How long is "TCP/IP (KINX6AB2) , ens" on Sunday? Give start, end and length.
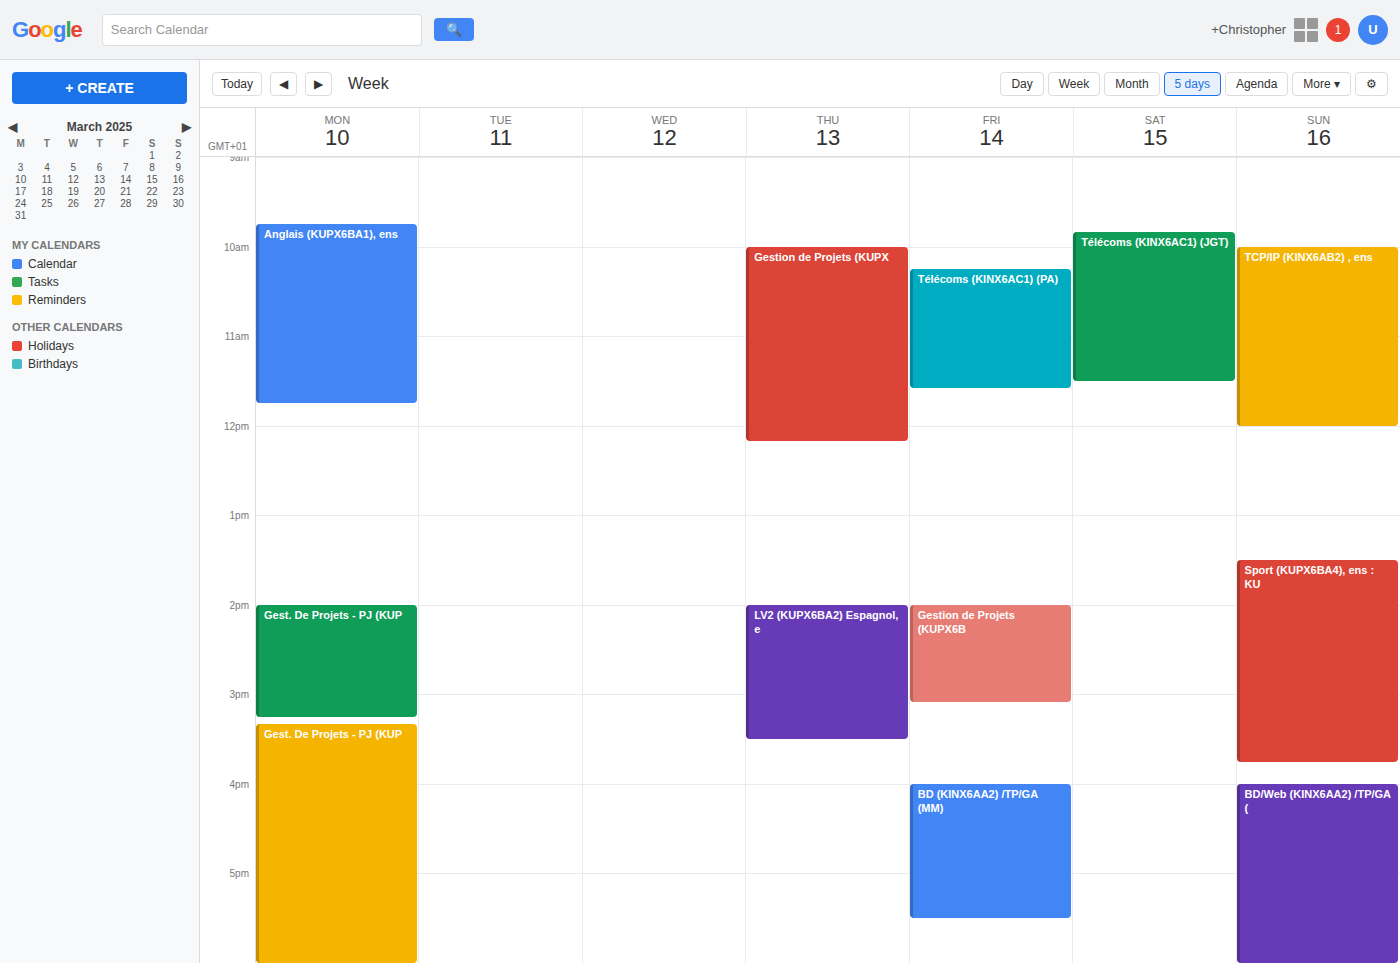
10:00 AM to 12:00 PM, 2 hours